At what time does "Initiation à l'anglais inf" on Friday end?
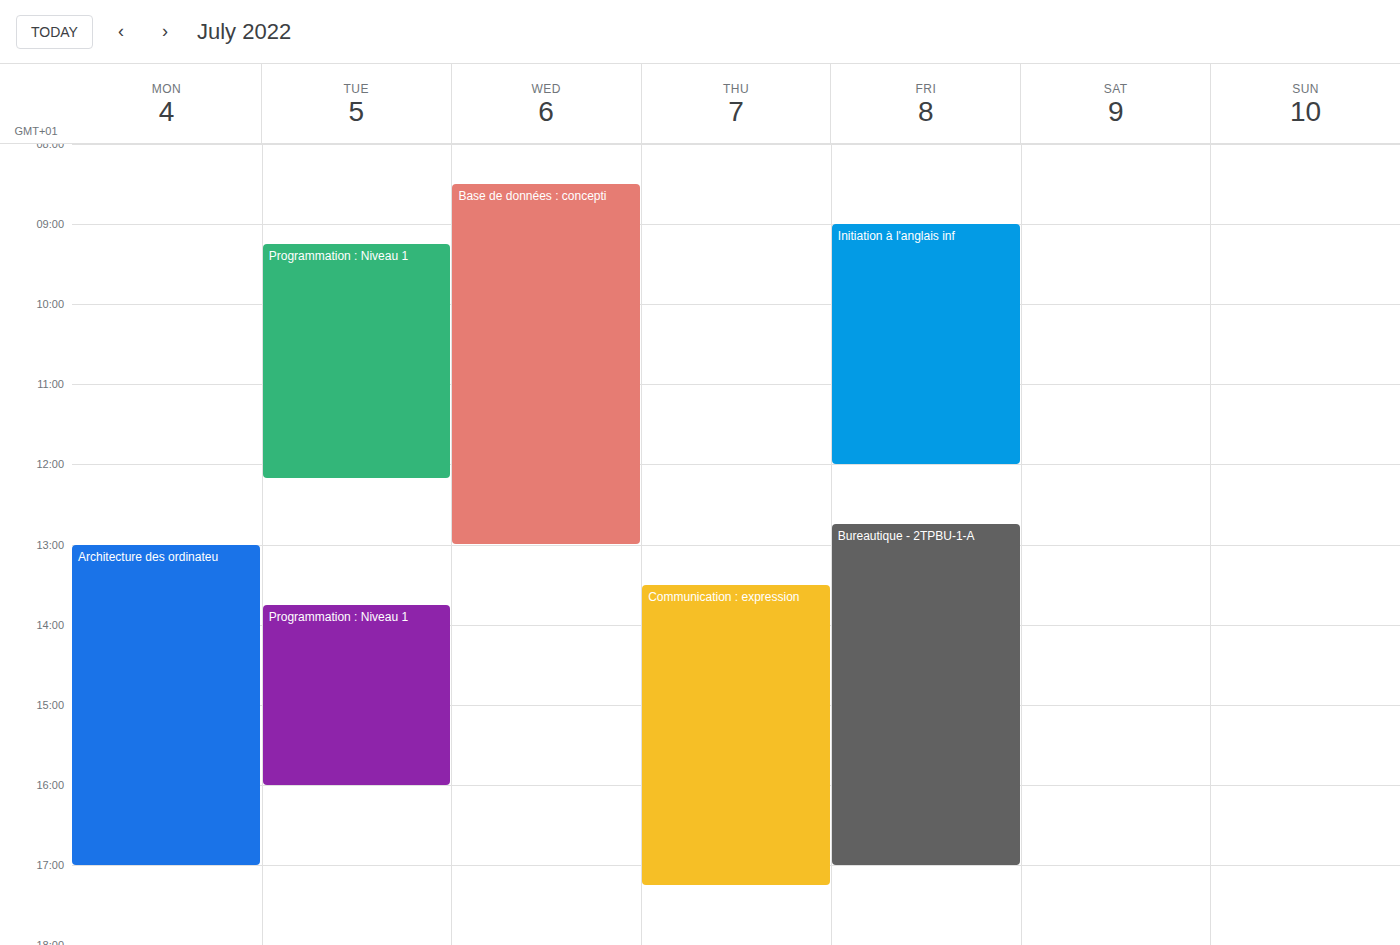
12:00